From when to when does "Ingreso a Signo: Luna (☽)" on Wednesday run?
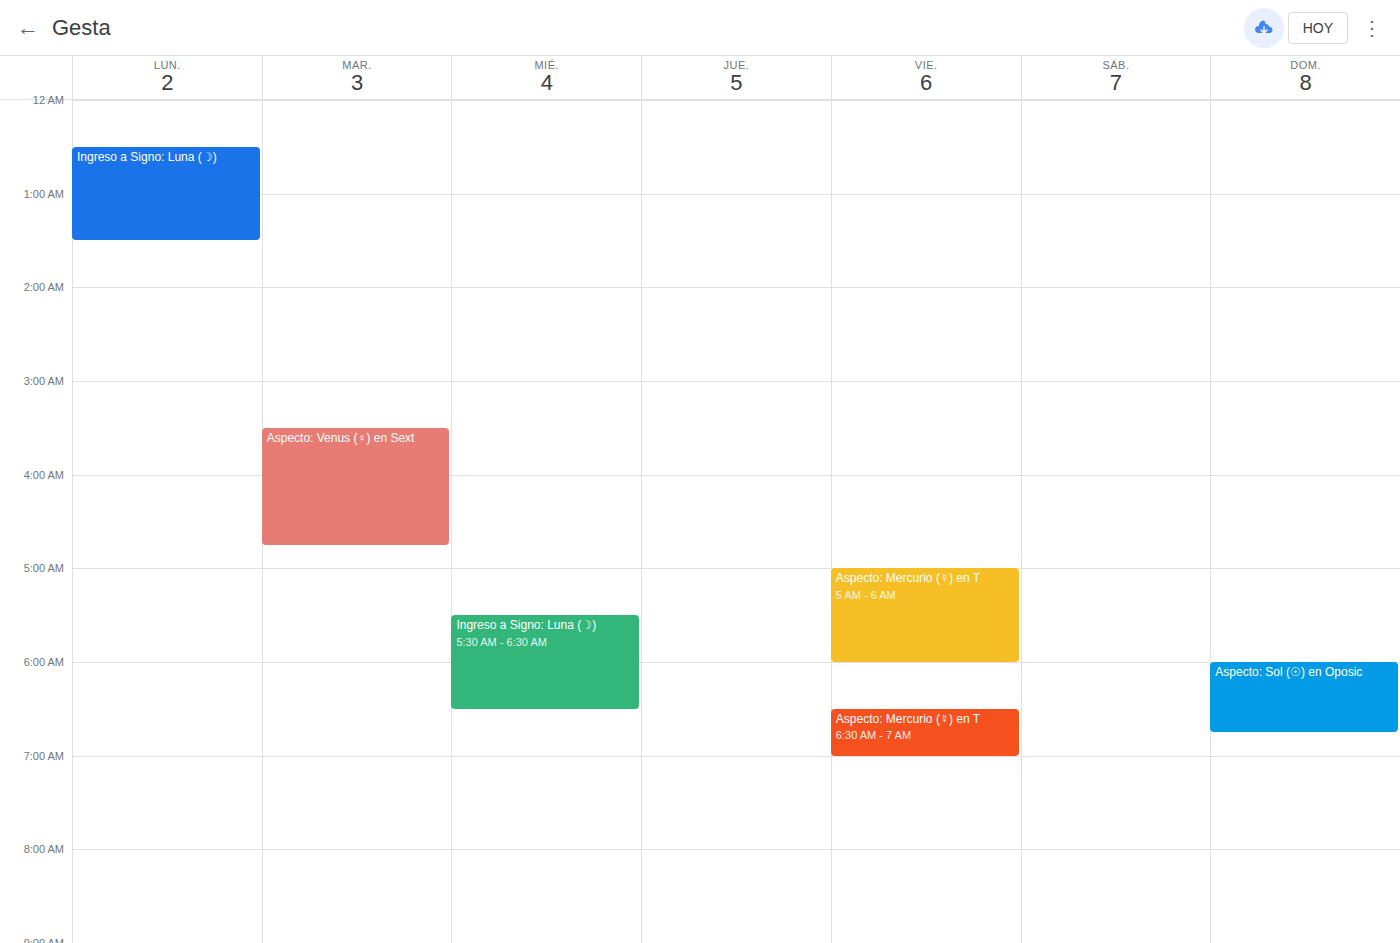
5:30 AM to 6:30 AM